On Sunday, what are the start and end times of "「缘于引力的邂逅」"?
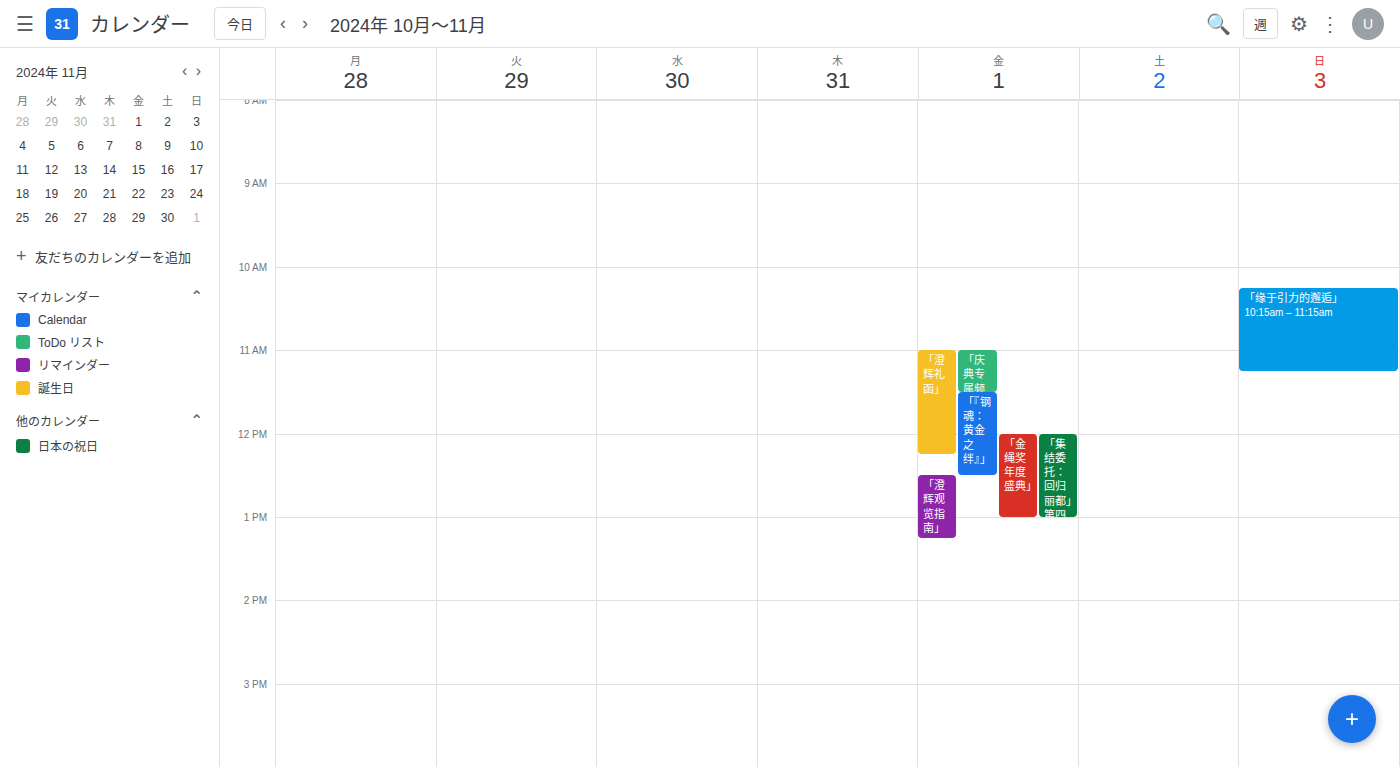
10:15 AM to 11:15 AM